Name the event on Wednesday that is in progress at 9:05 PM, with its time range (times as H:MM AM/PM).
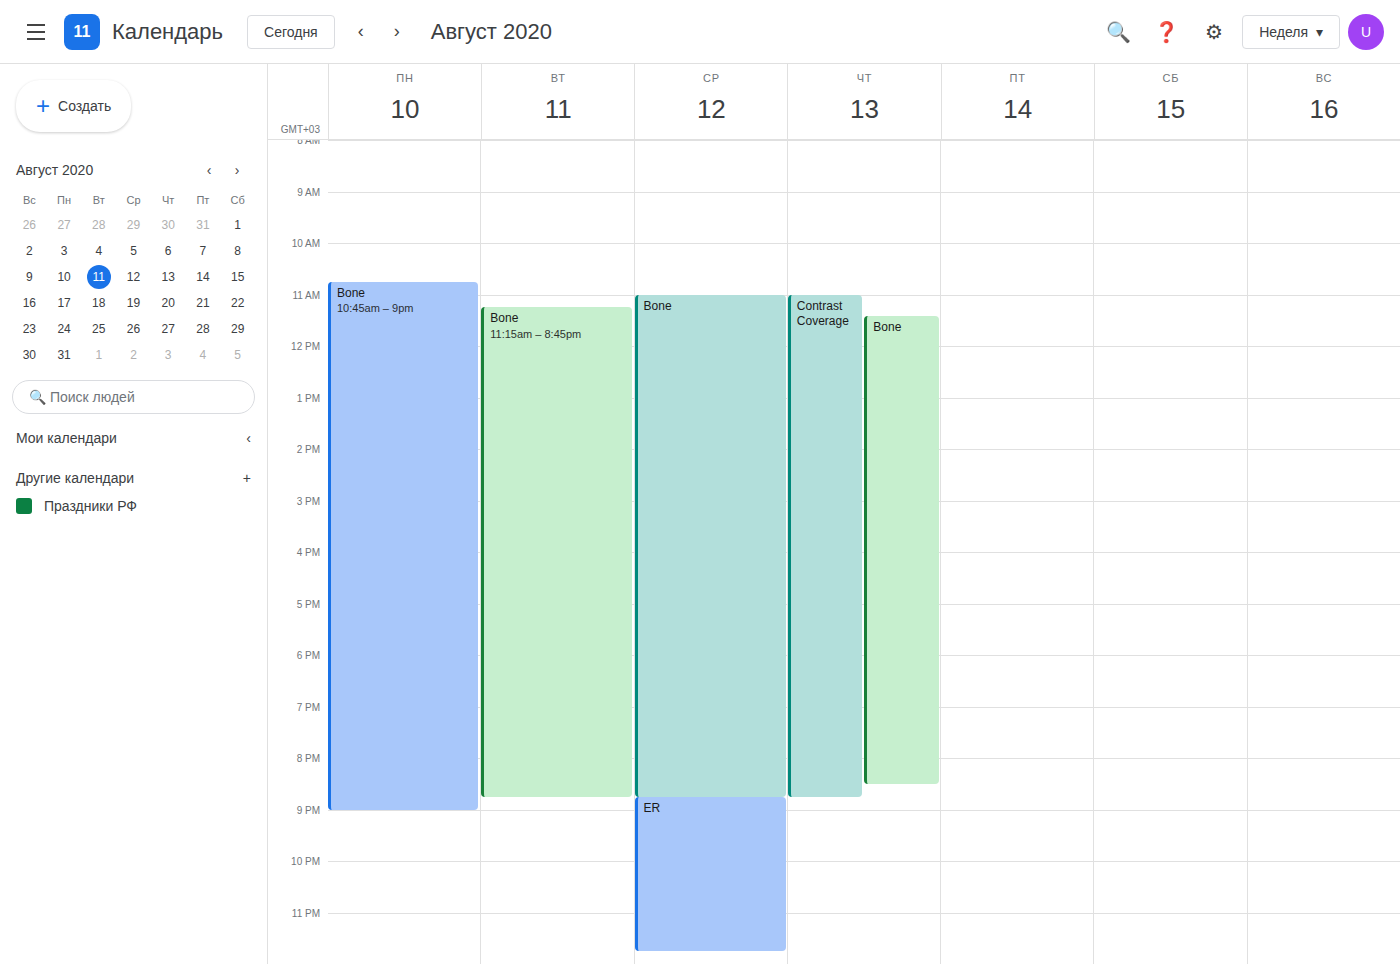
"ER", 8:45 PM to 11:45 PM